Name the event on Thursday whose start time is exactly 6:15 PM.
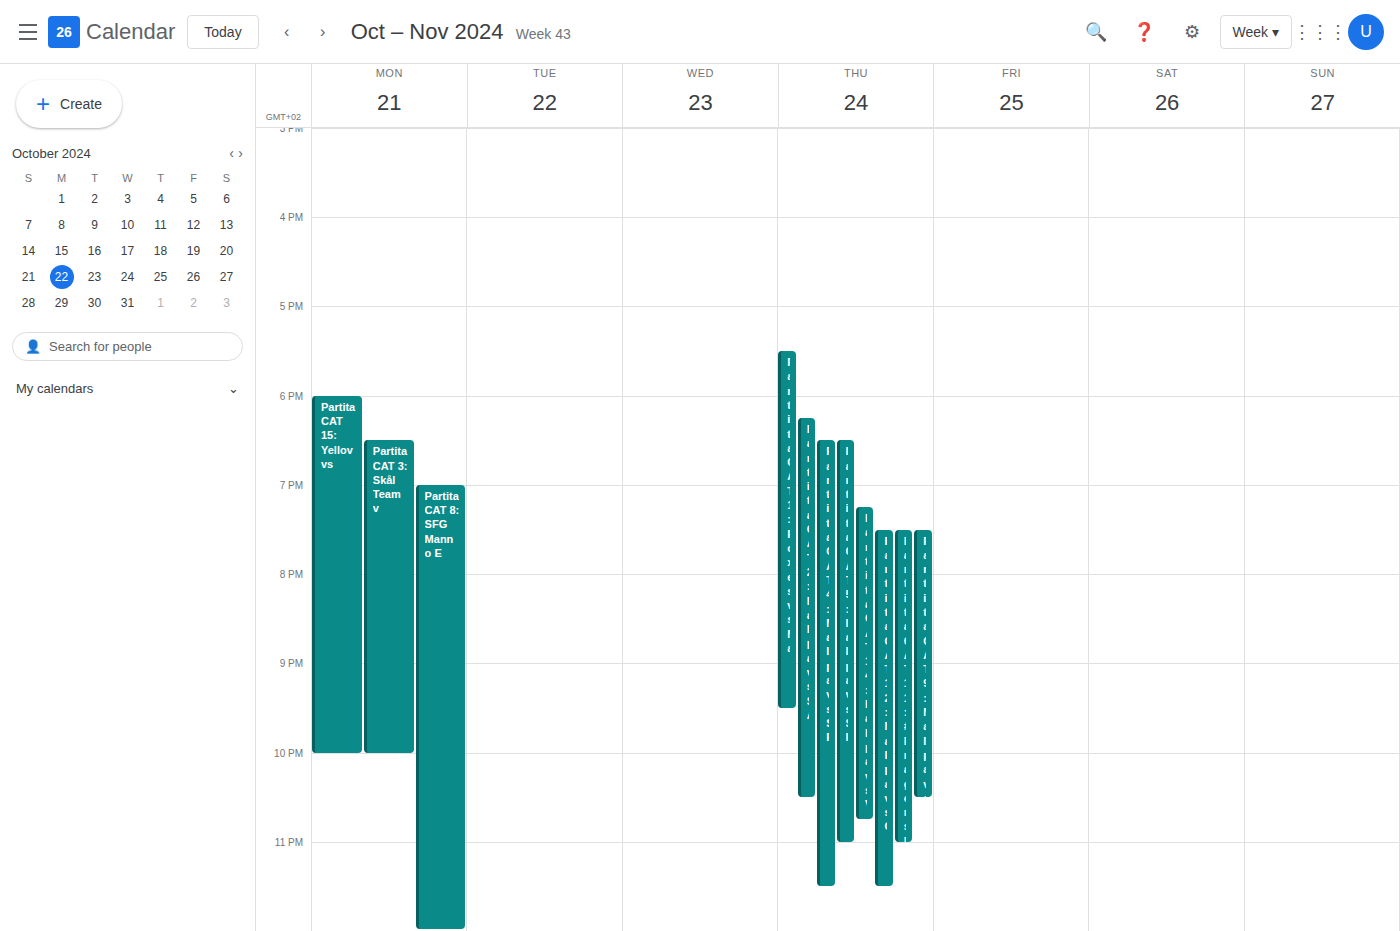
"Partita CAT 2: Malpa vs SA"